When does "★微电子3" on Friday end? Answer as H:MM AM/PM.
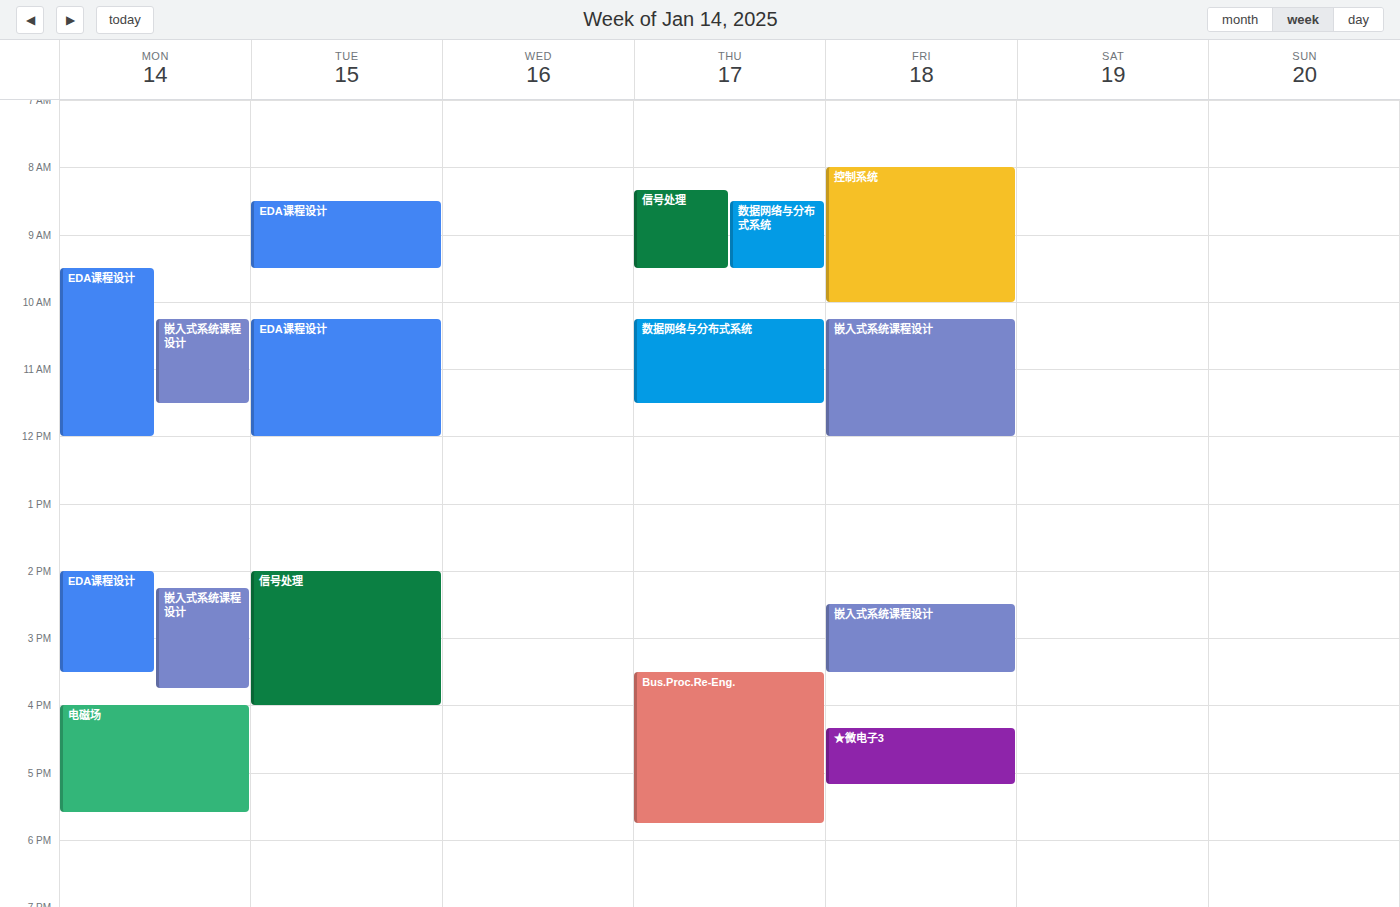
5:10 PM